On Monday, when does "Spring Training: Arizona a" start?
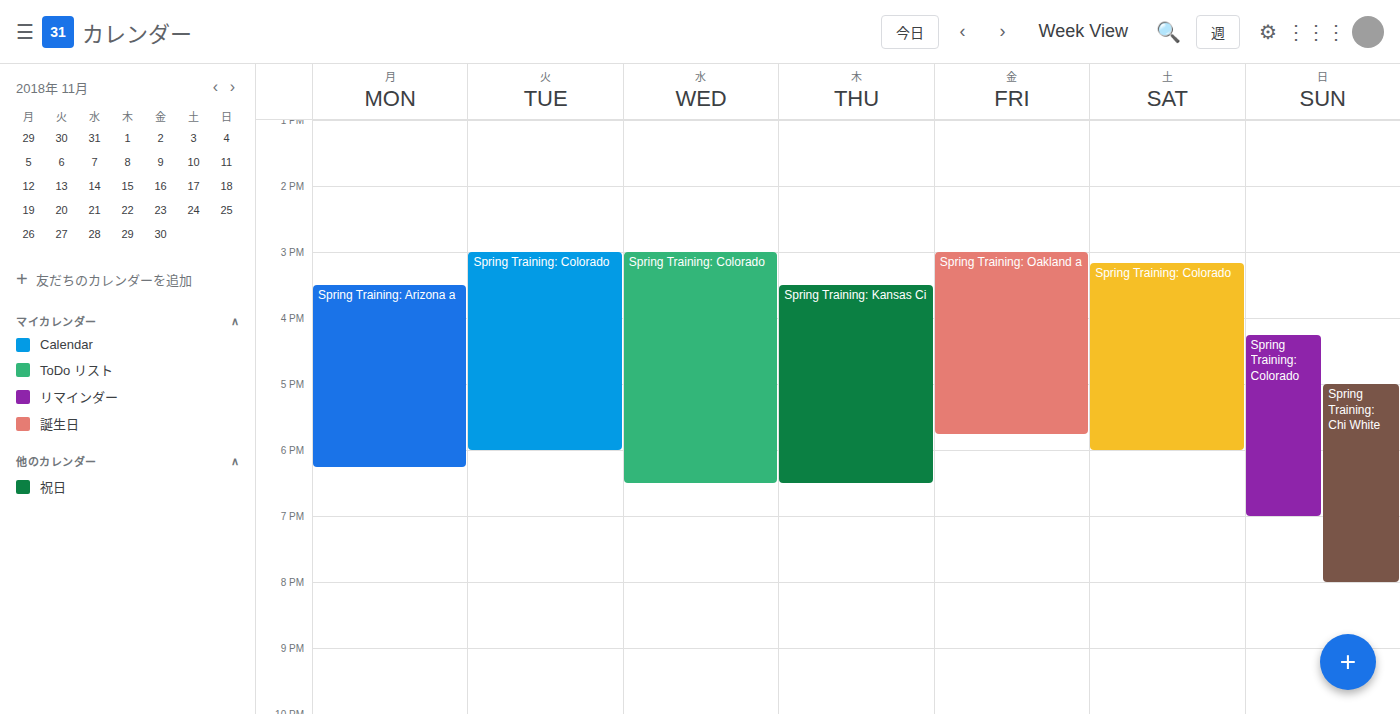
3:30 PM